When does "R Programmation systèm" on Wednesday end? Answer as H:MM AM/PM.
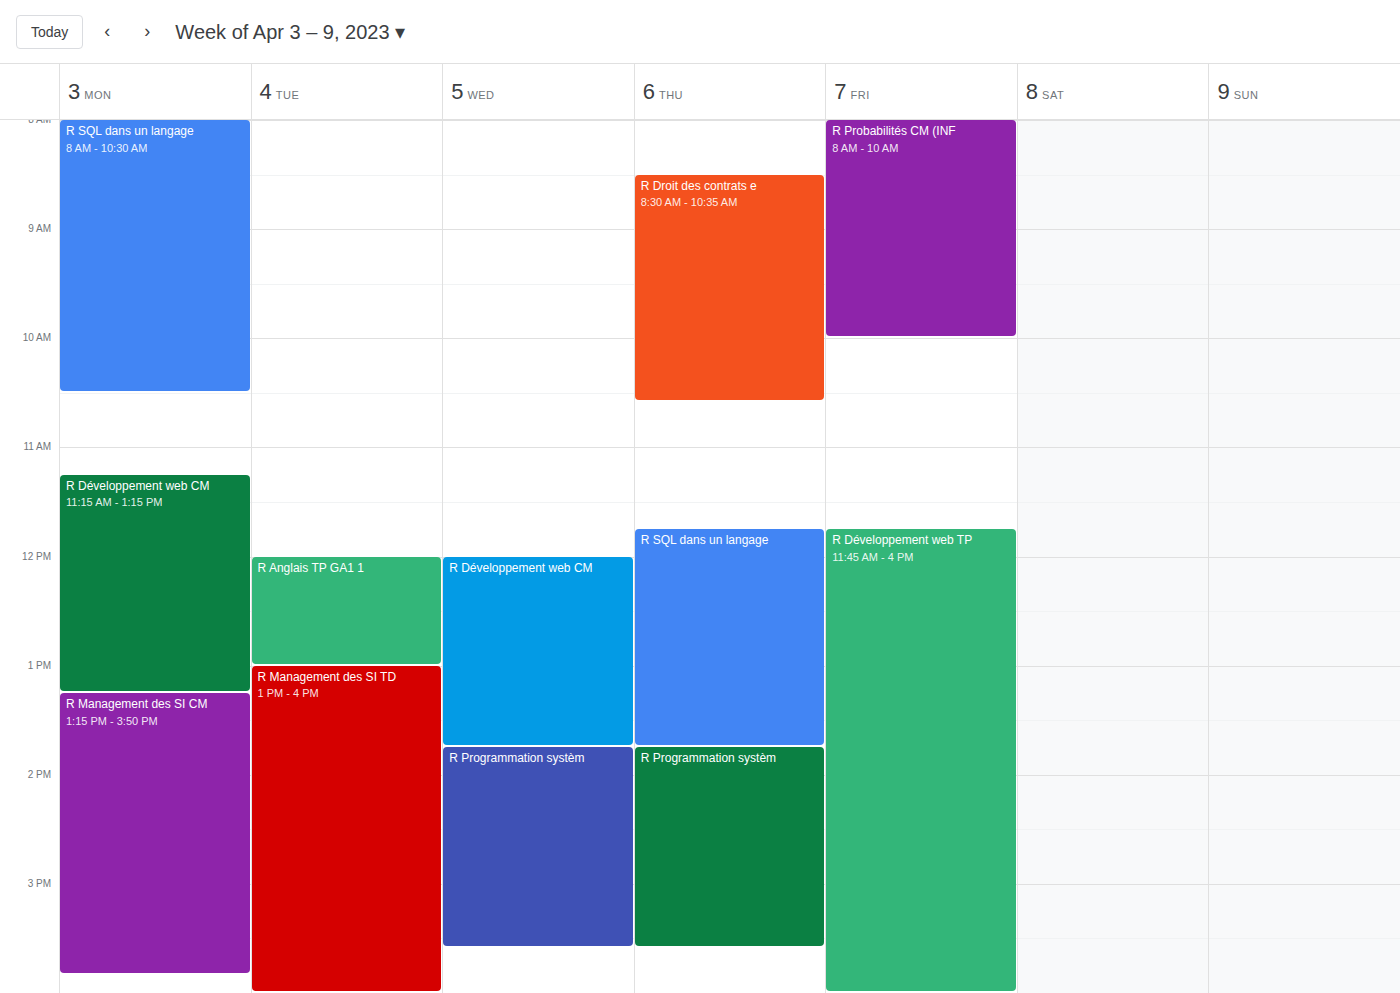
3:35 PM